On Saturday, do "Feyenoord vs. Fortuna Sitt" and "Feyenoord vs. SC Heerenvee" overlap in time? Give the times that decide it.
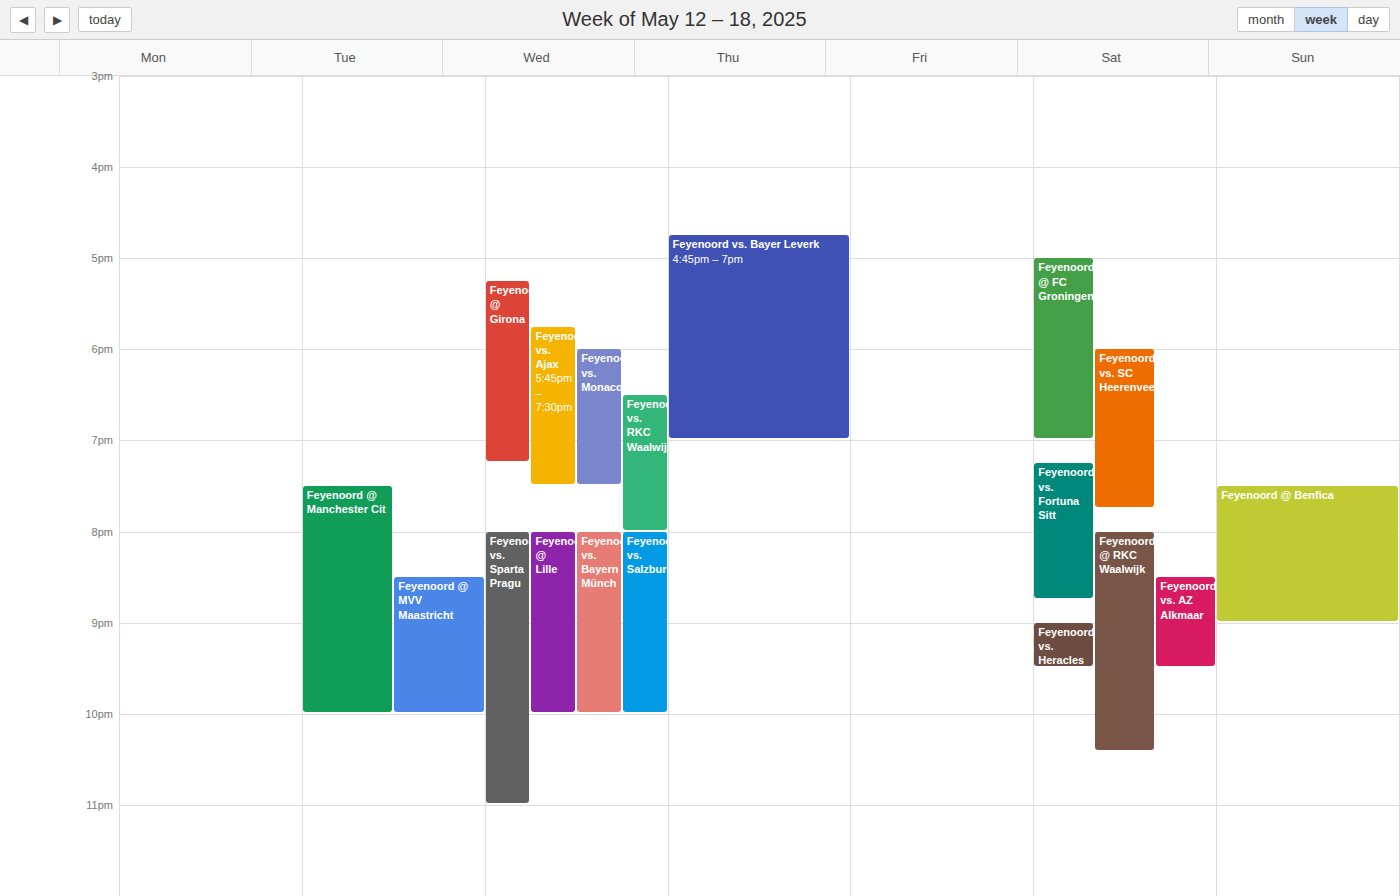
"Feyenoord vs. Fortuna Sitt" starts at 7:15 PM, before "Feyenoord vs. SC Heerenvee" ends at 7:45 PM -- they overlap.